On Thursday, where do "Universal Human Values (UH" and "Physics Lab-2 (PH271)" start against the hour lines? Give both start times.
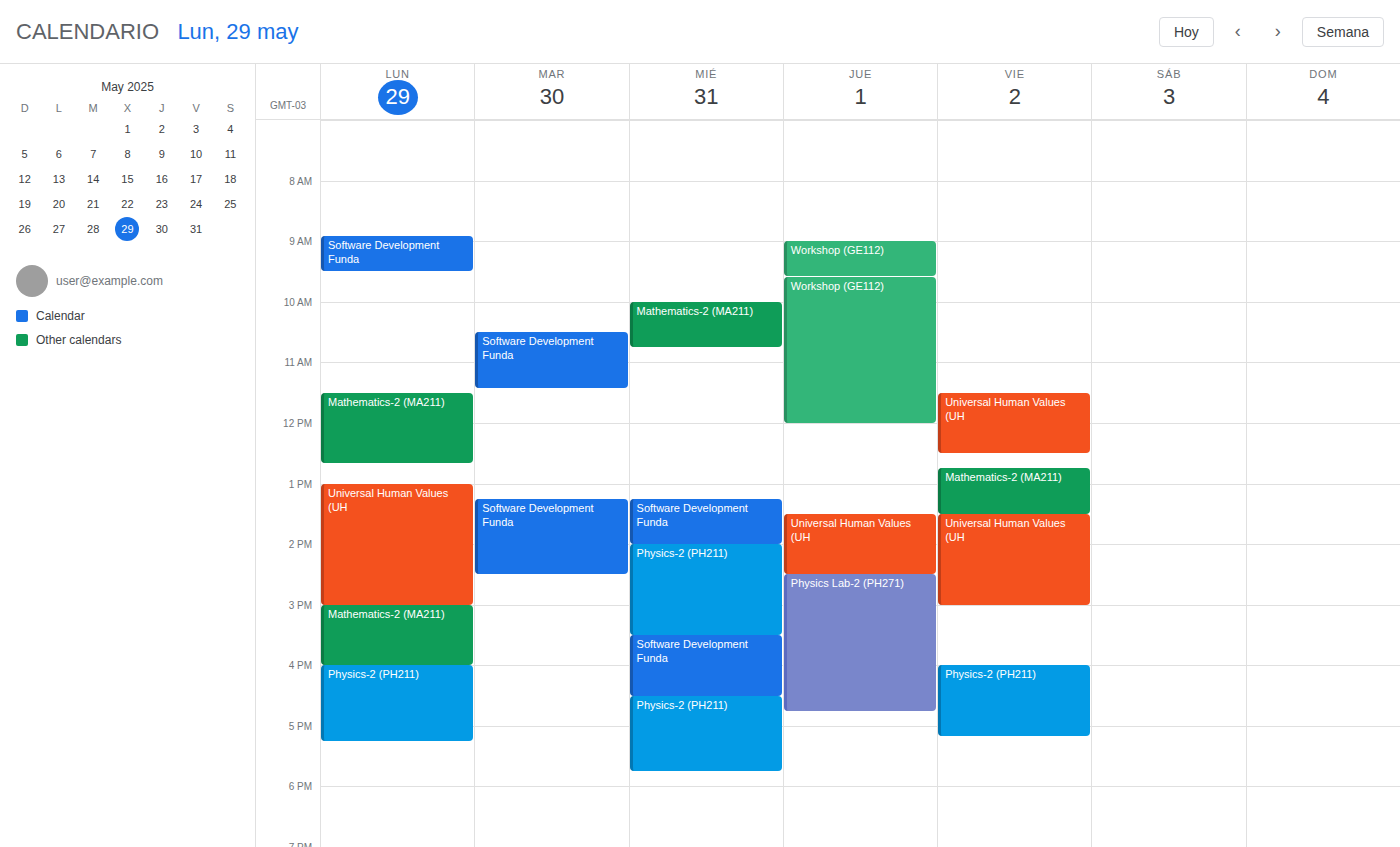
"Universal Human Values (UH": 13:30, halfway between the 13:00 and 14:00 lines. "Physics Lab-2 (PH271)": 14:30, halfway between the 14:00 and 15:00 lines.